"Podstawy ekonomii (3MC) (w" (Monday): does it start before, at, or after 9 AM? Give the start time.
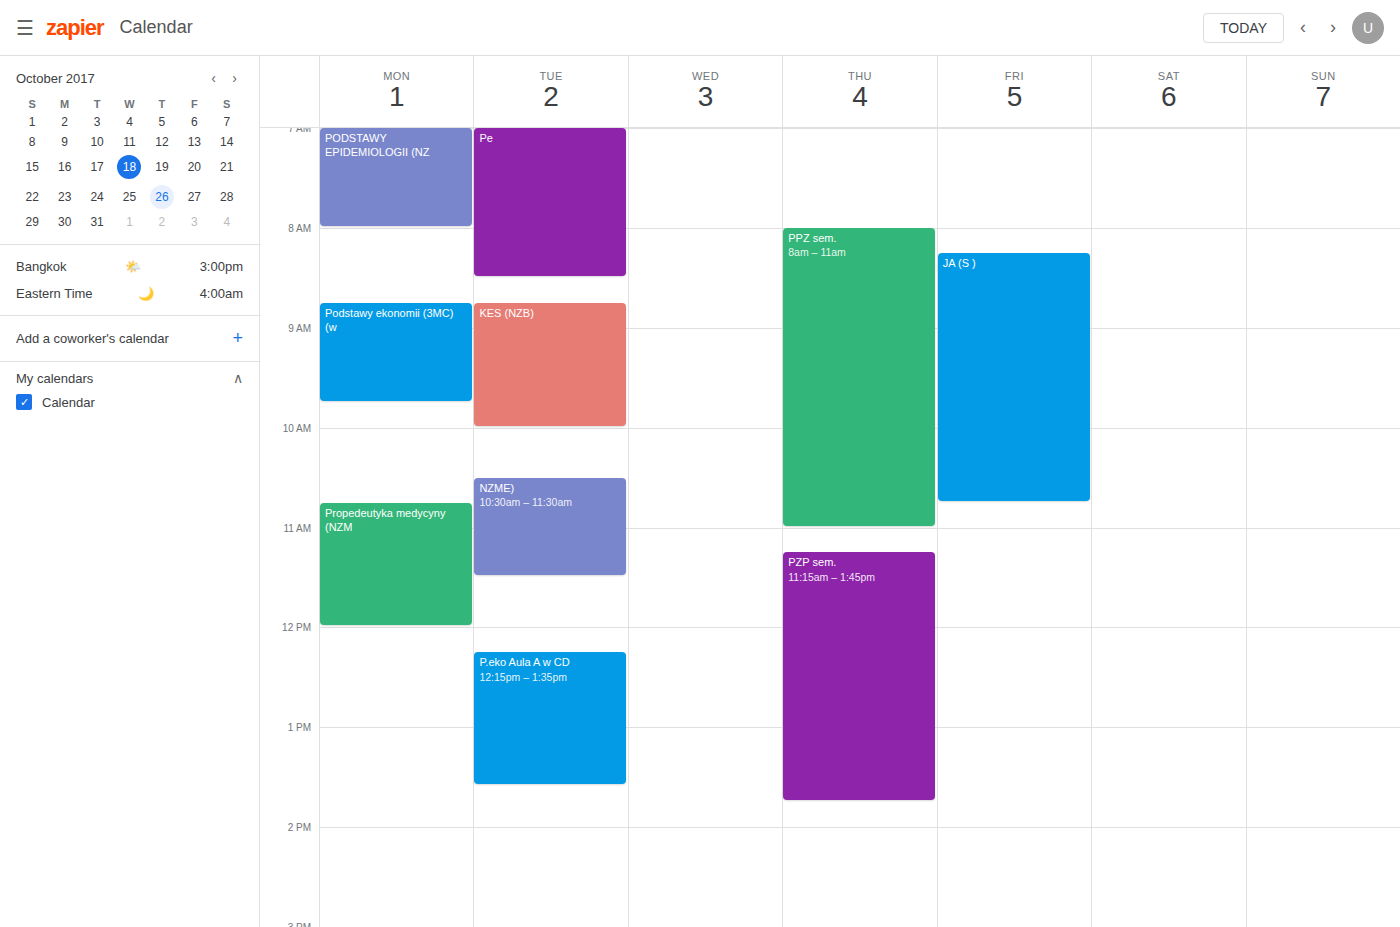
8:45 AM -- before 9 AM, 15 minutes above the 9 AM line.